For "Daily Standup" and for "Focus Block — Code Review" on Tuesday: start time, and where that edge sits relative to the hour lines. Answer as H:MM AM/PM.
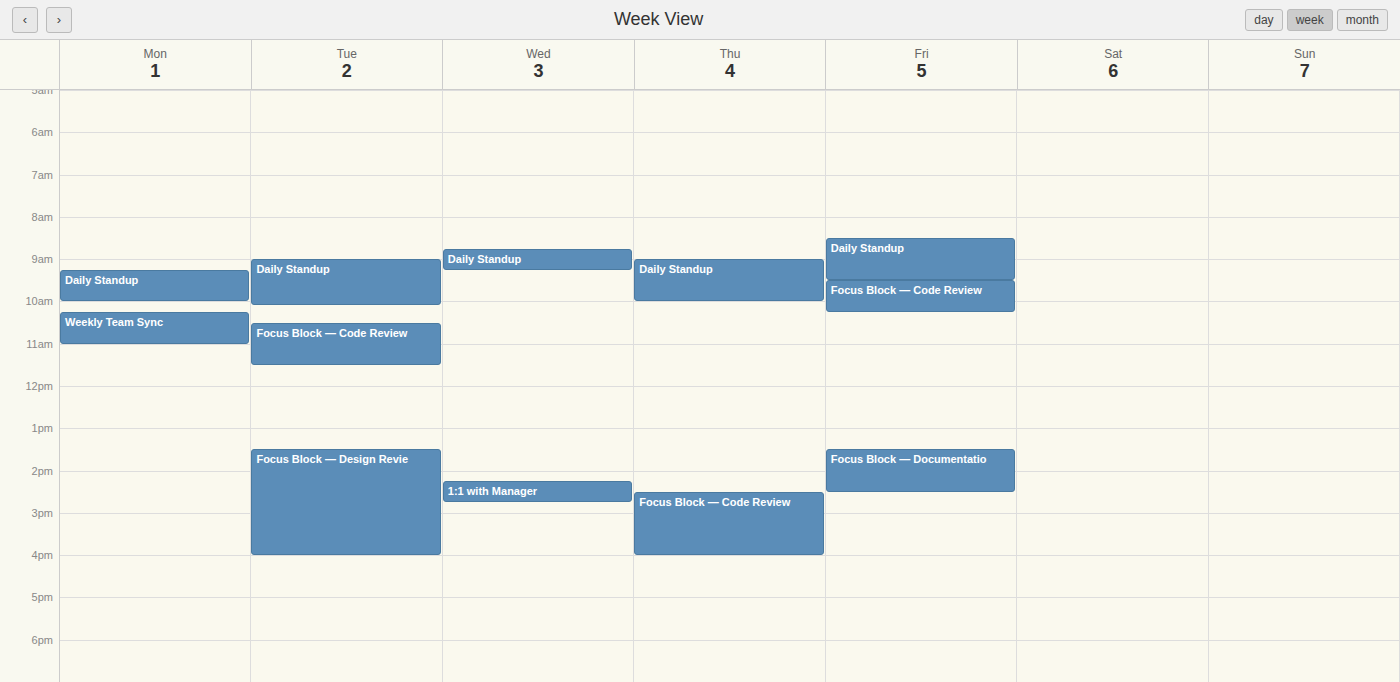
"Daily Standup": 9:00 AM, exactly on the 9 AM line. "Focus Block — Code Review": 10:30 AM, halfway between the 10 AM and 11 AM lines.